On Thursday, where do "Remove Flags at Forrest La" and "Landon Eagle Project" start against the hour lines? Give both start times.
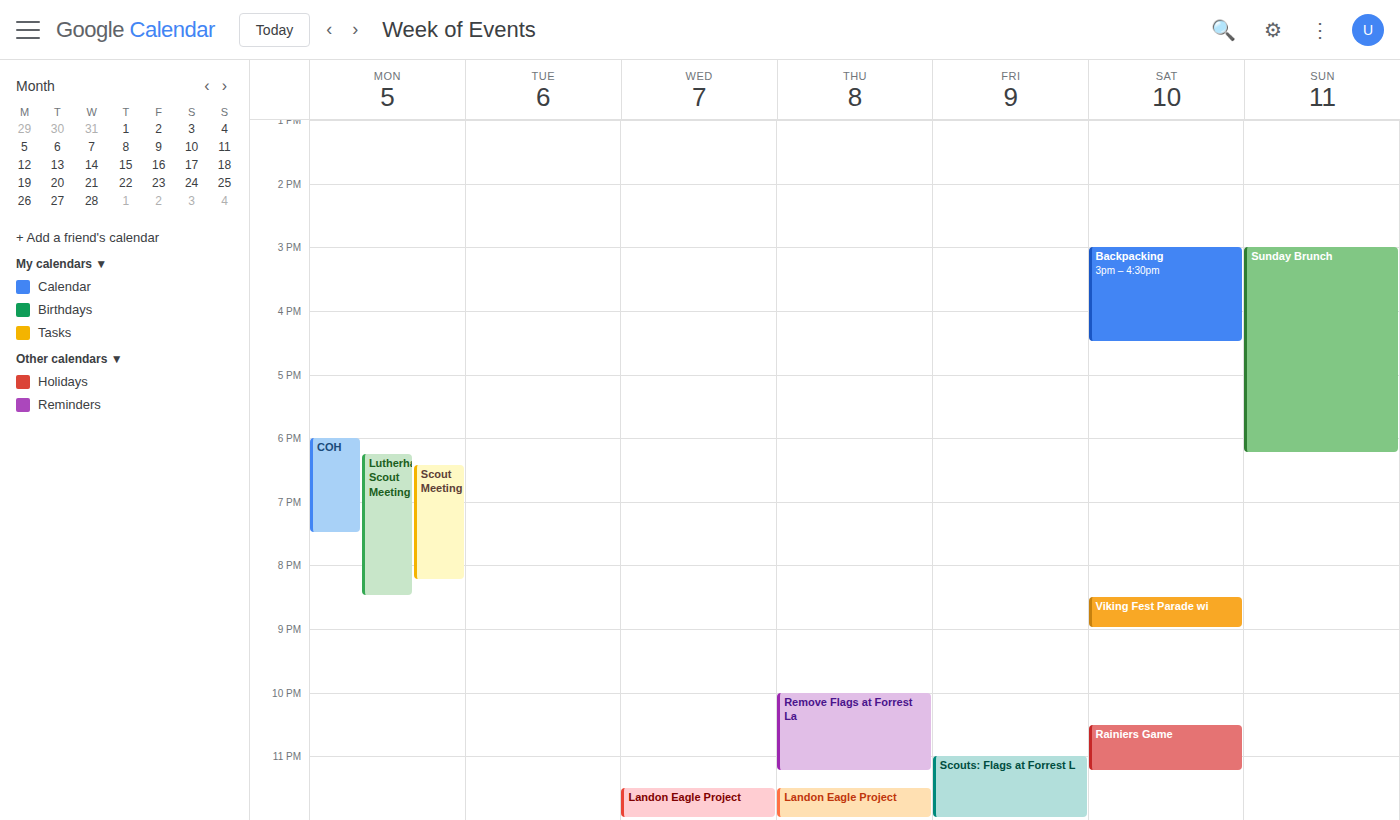
"Remove Flags at Forrest La": 10:00 PM, exactly on the 10 PM line. "Landon Eagle Project": 11:30 PM, halfway between the 11 PM and 12 AM lines.